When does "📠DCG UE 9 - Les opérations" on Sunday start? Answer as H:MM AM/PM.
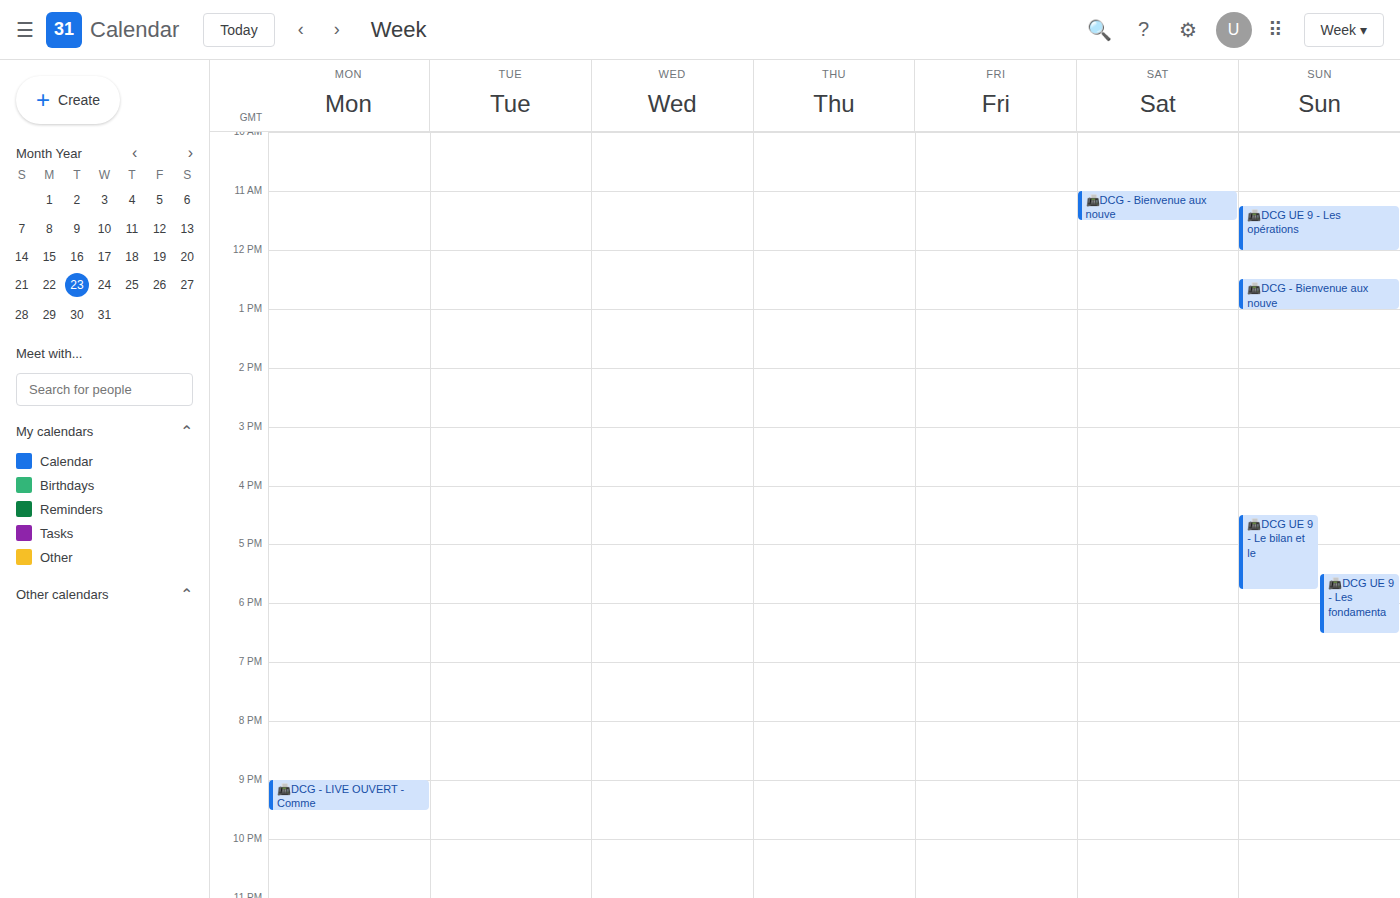
11:15 AM